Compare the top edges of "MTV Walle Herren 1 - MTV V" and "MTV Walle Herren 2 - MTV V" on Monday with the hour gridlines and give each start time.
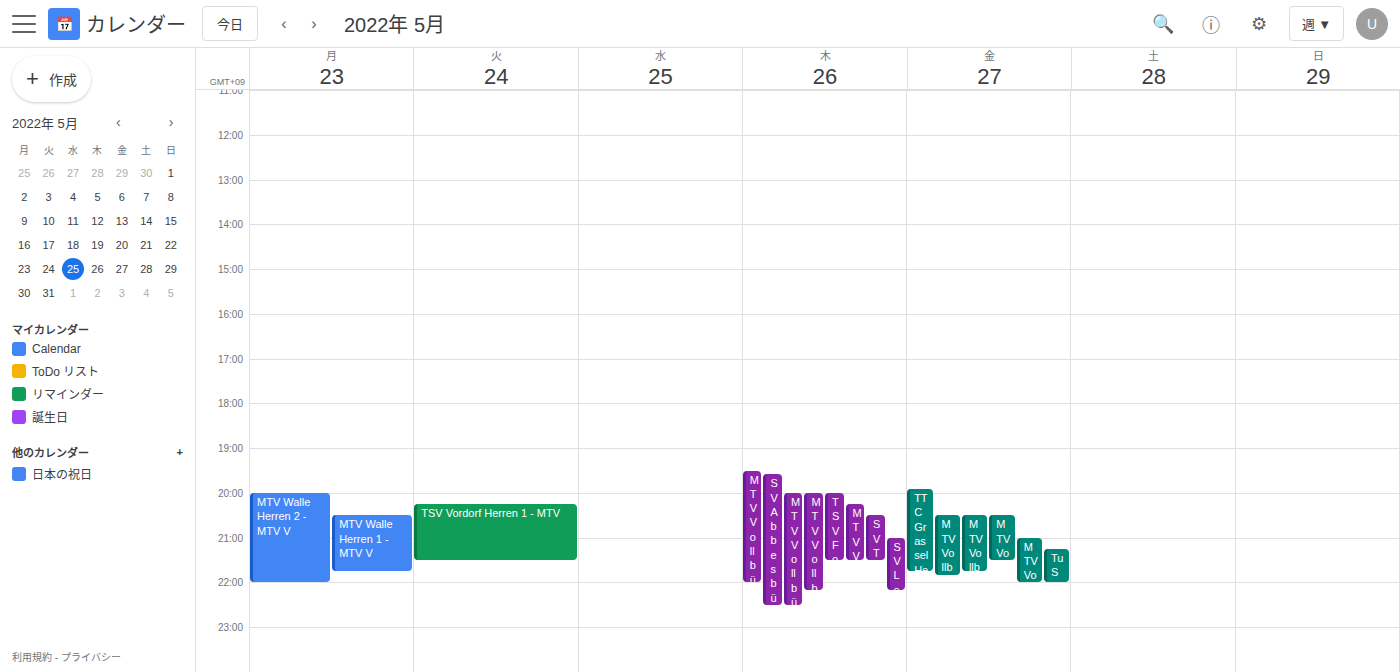
"MTV Walle Herren 1 - MTV V": 20:30, halfway between the 20:00 and 21:00 lines. "MTV Walle Herren 2 - MTV V": 20:00, exactly on the 20:00 line.